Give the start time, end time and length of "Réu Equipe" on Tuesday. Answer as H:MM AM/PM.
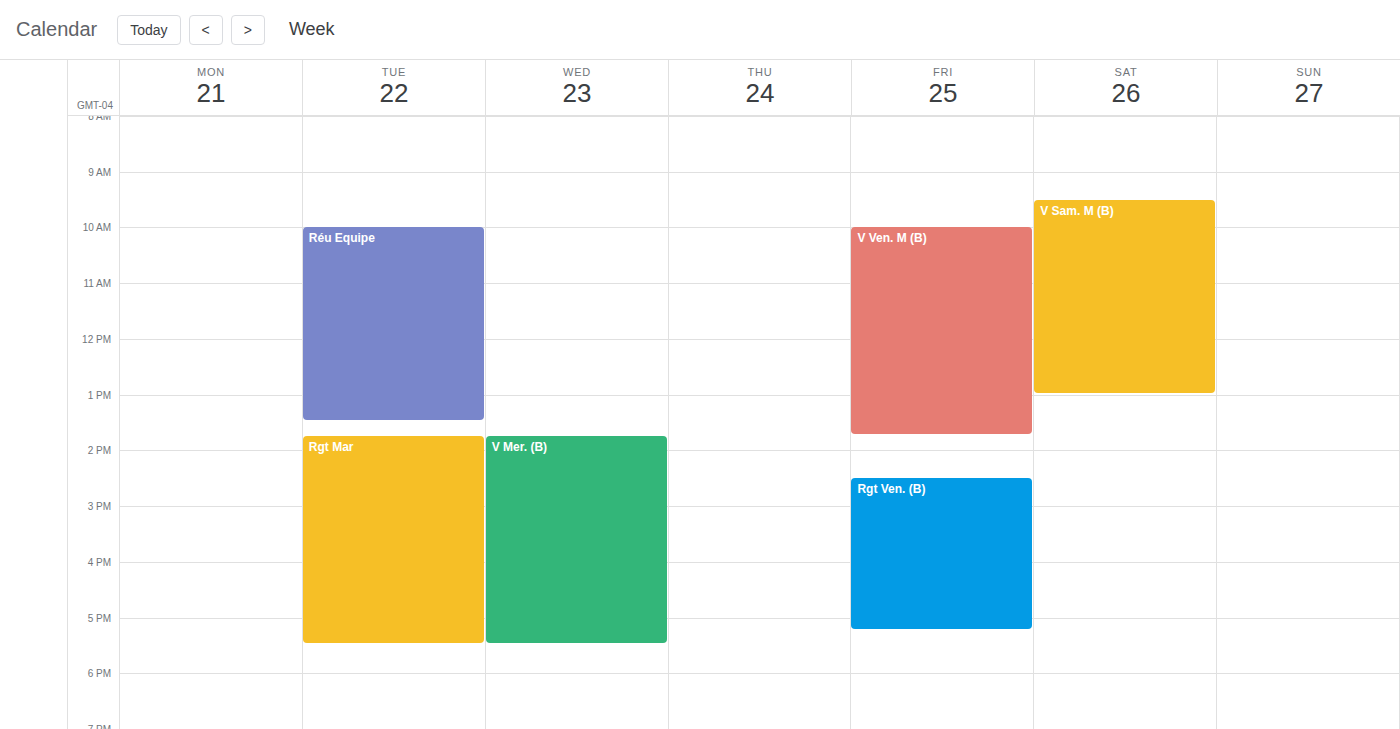
10:00 AM to 1:30 PM, 3 hours 30 minutes